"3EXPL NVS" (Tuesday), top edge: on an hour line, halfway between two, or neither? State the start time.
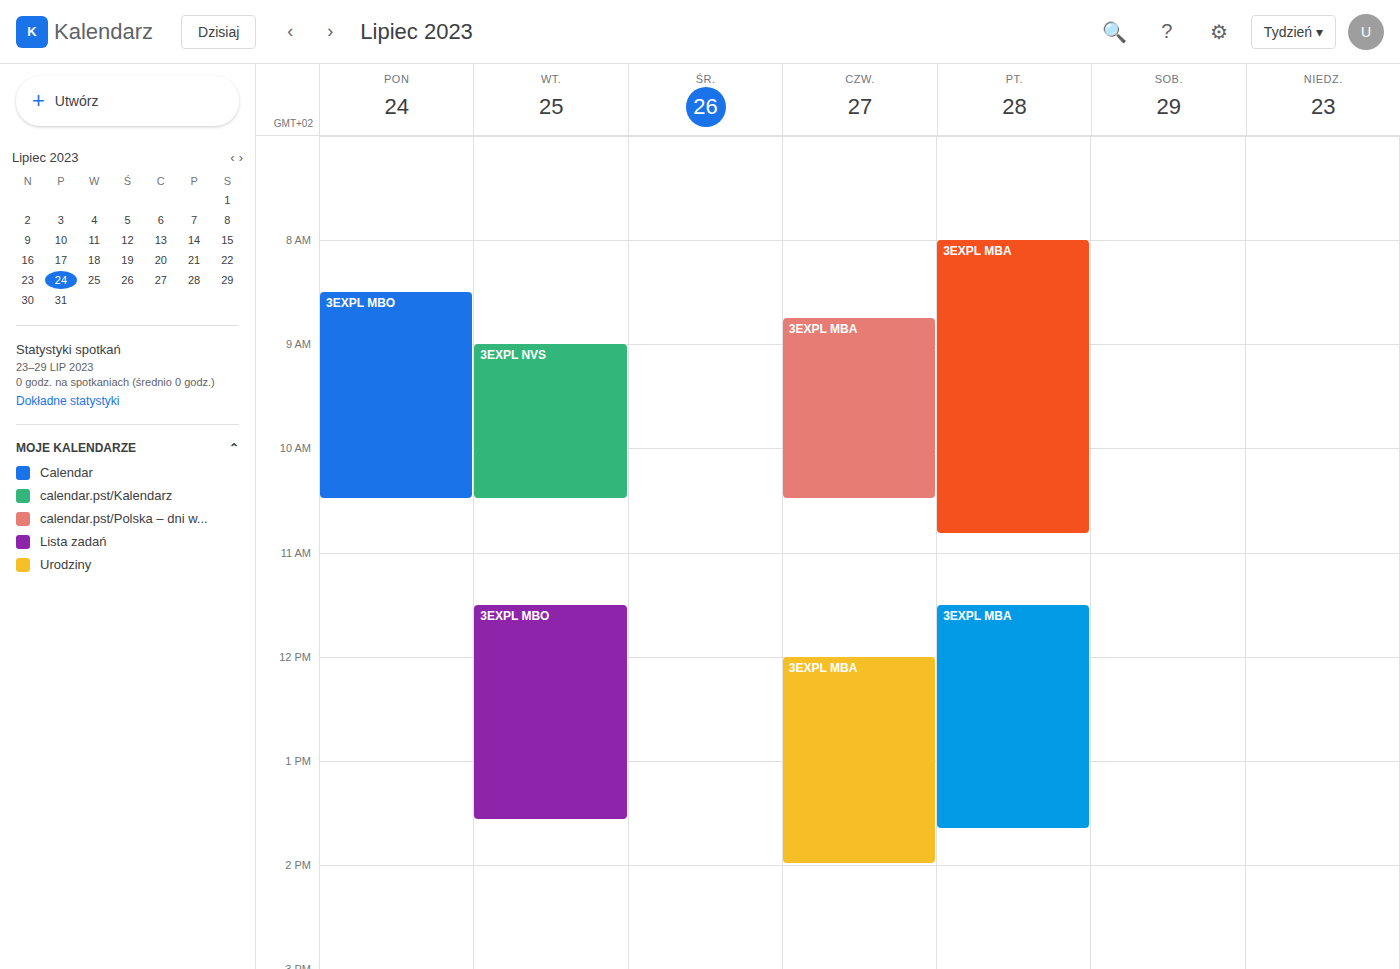
9:00 AM -- exactly on the 9 AM line.